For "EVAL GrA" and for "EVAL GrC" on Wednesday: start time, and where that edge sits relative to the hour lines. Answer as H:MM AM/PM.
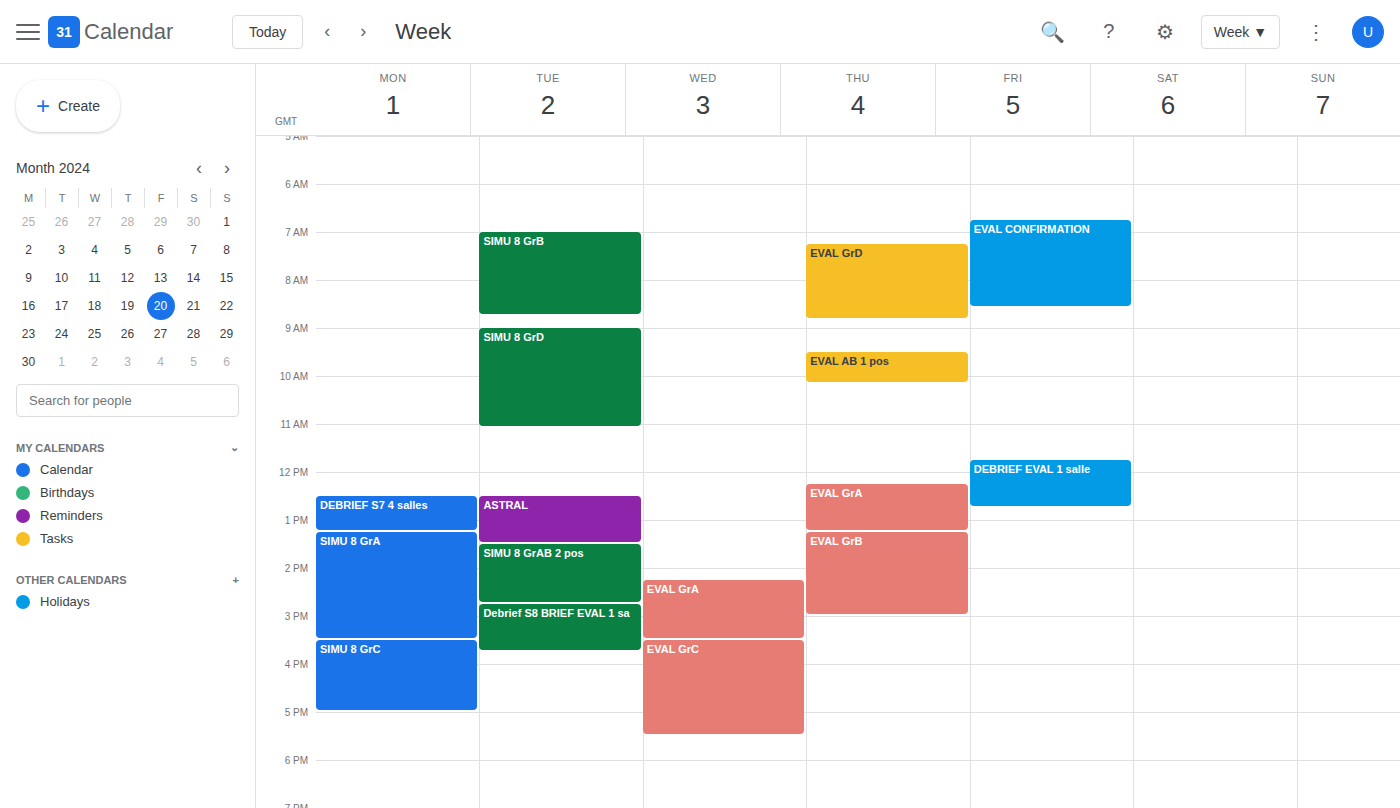
"EVAL GrA": 2:15 PM, neither: a quarter of the way from the 2 PM line to the 3 PM line. "EVAL GrC": 3:30 PM, halfway between the 3 PM and 4 PM lines.